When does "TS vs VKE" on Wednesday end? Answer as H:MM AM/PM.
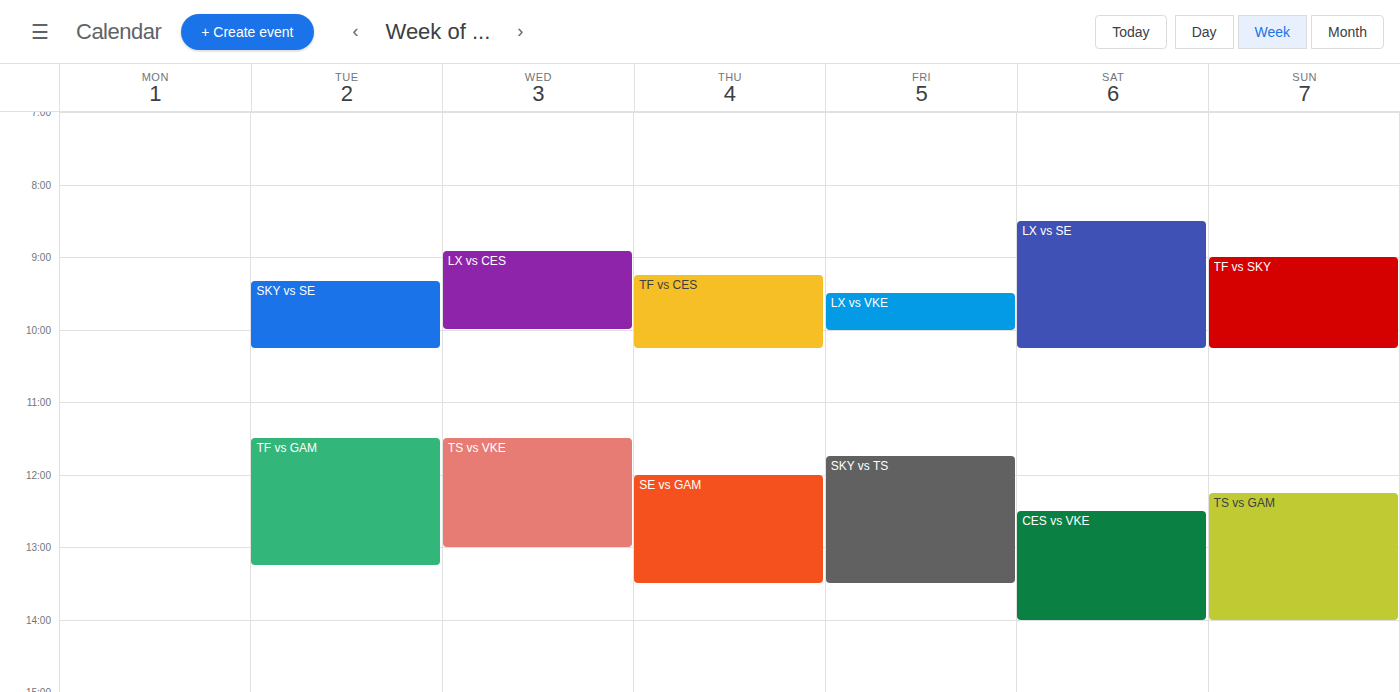
1:00 PM